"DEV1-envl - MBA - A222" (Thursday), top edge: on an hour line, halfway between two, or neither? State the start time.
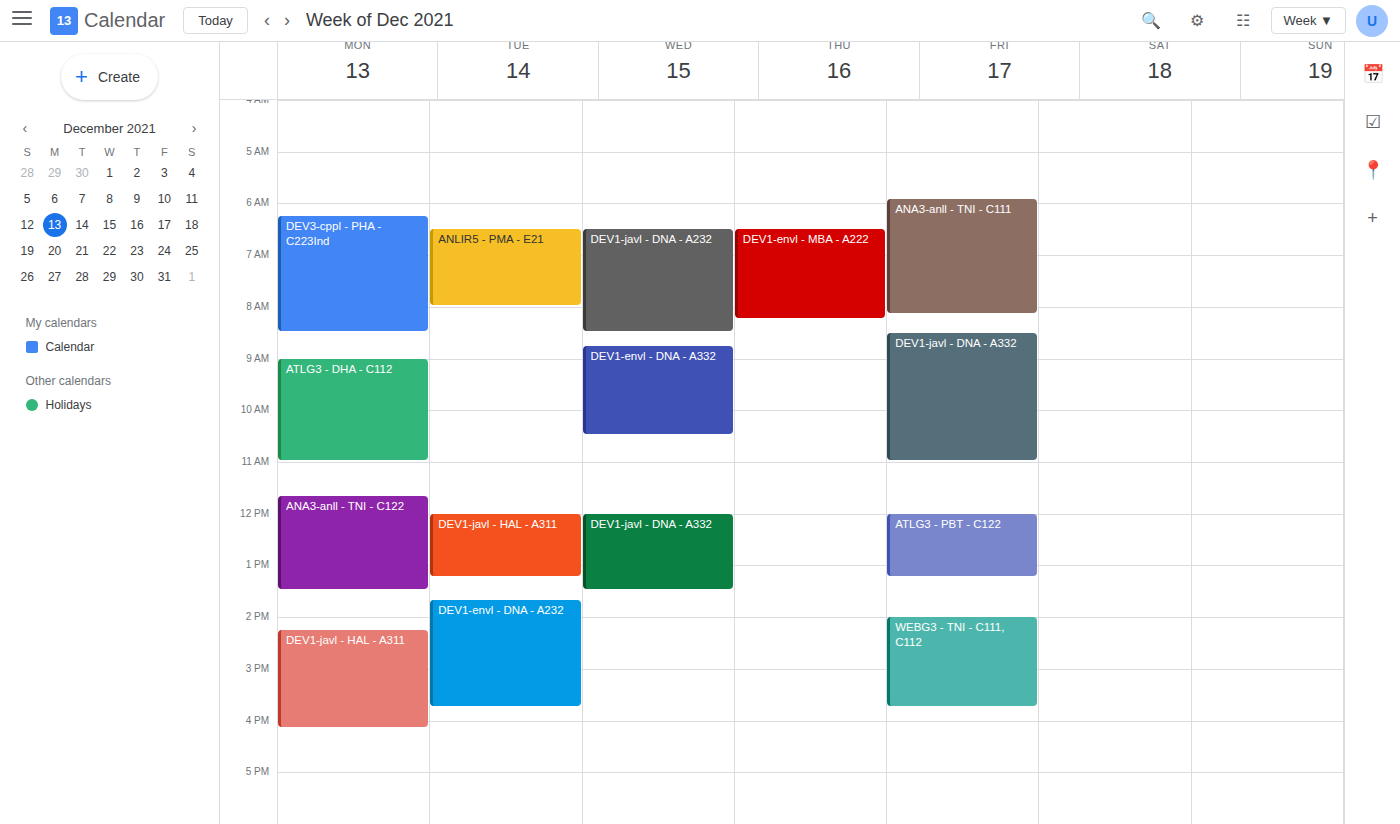
06:30 -- halfway between the 06:00 and 07:00 lines.